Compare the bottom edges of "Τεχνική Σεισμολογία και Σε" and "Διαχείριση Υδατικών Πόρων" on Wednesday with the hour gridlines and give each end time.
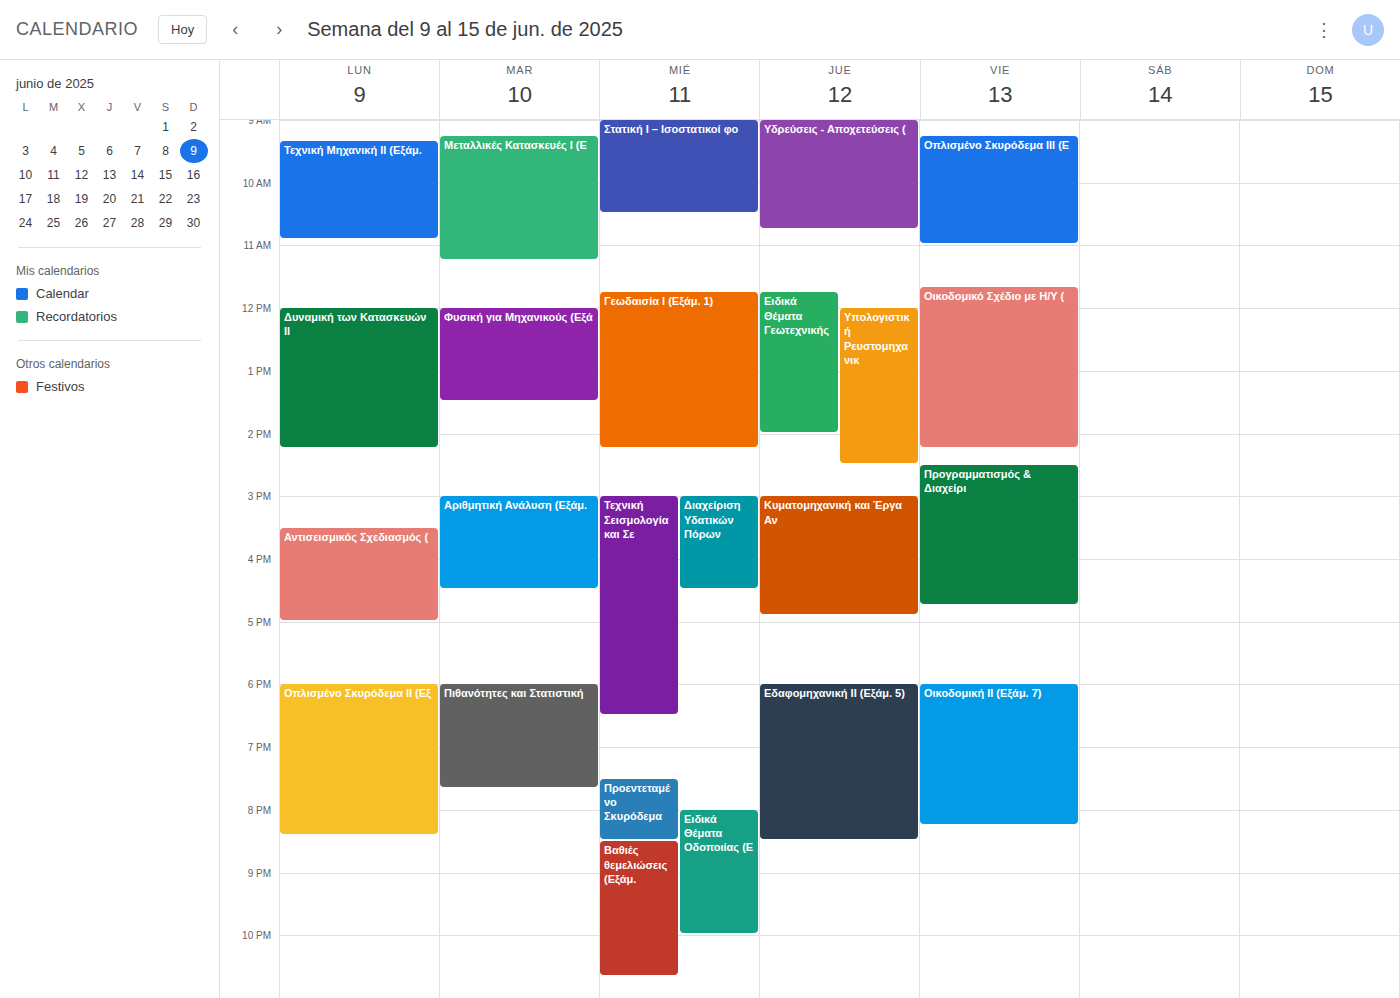
"Τεχνική Σεισμολογία και Σε": 6:30 PM, halfway between the 6 PM and 7 PM lines. "Διαχείριση Υδατικών Πόρων": 4:30 PM, halfway between the 4 PM and 5 PM lines.